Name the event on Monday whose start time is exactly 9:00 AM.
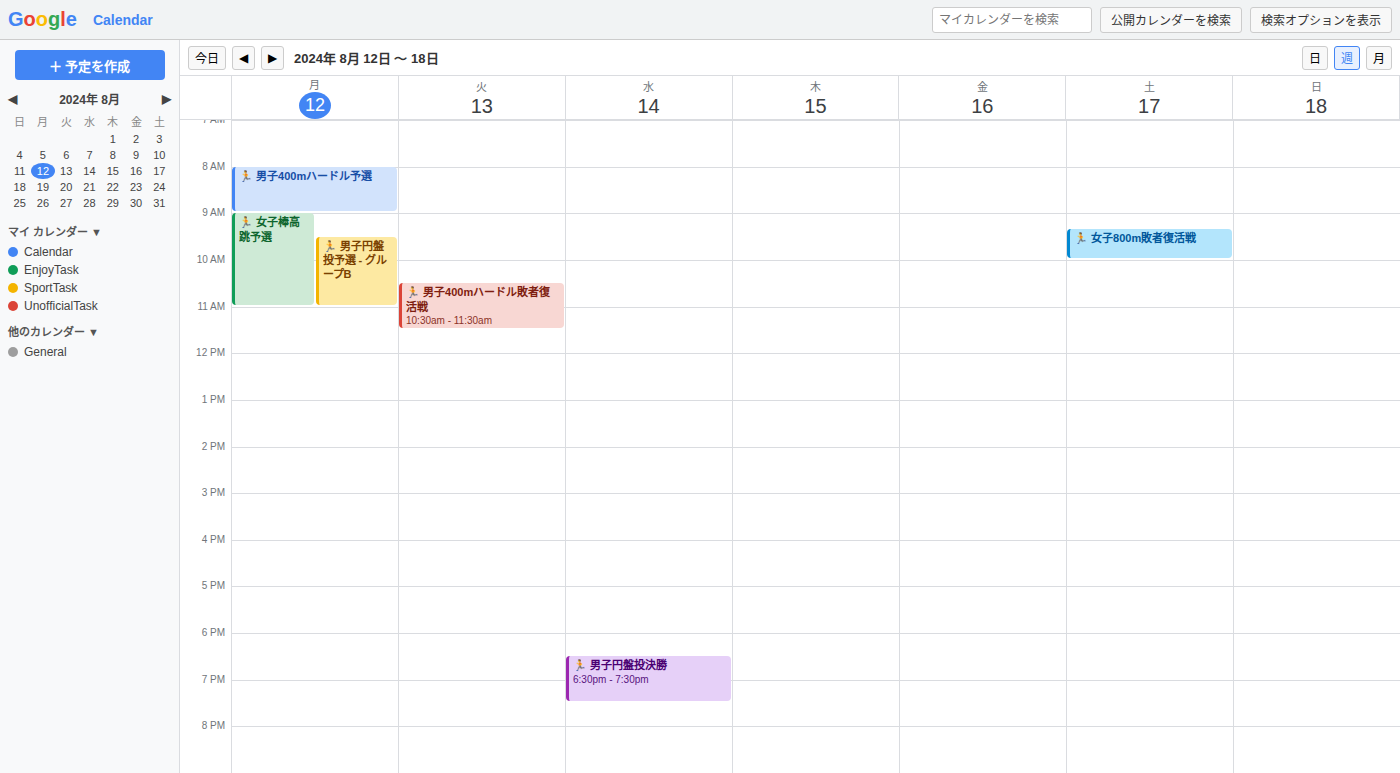
"🏃 女子棒高跳予選"